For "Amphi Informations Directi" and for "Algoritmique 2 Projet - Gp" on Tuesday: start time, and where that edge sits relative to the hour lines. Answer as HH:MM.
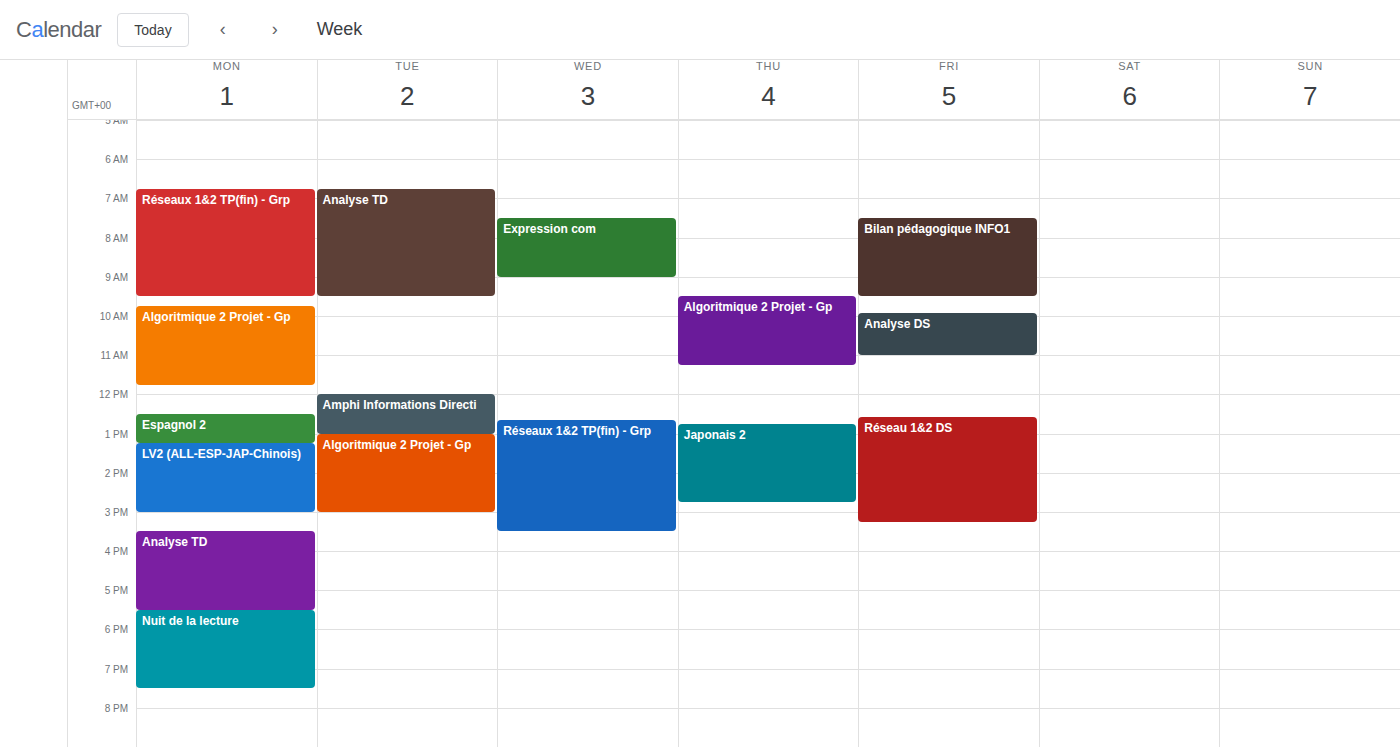
"Amphi Informations Directi": 12:00, exactly on the 12:00 line. "Algoritmique 2 Projet - Gp": 13:00, exactly on the 13:00 line.